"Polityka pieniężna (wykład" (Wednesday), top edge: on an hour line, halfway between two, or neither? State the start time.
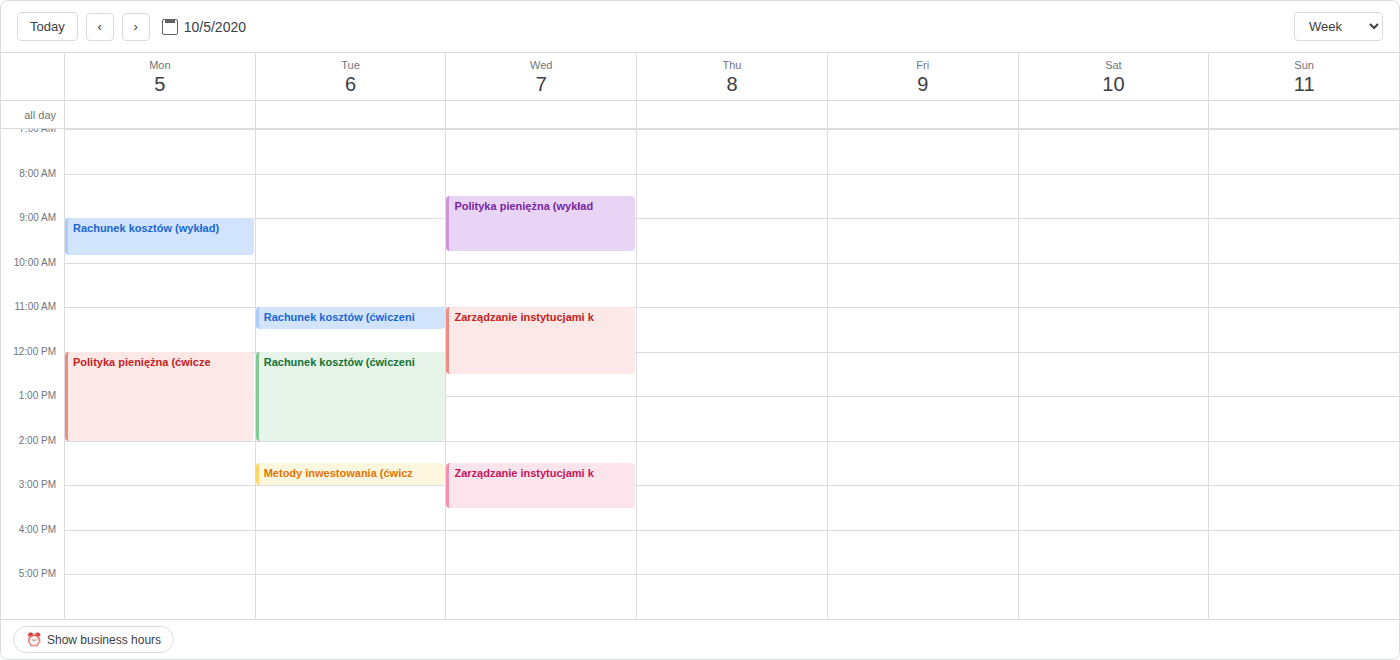
8:30 AM -- halfway between the 8 AM and 9 AM lines.